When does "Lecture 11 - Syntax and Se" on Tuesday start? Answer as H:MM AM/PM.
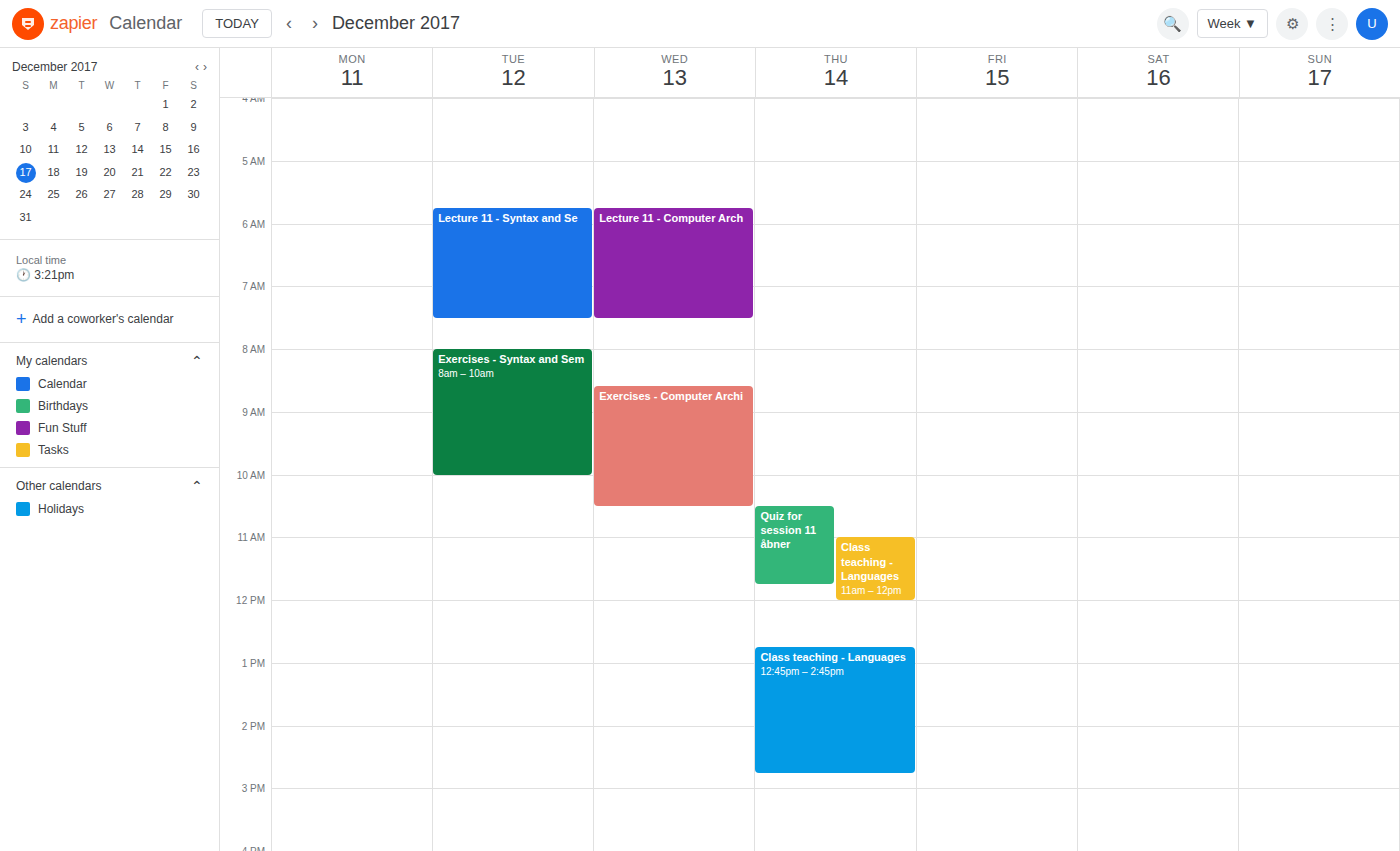
5:45 AM